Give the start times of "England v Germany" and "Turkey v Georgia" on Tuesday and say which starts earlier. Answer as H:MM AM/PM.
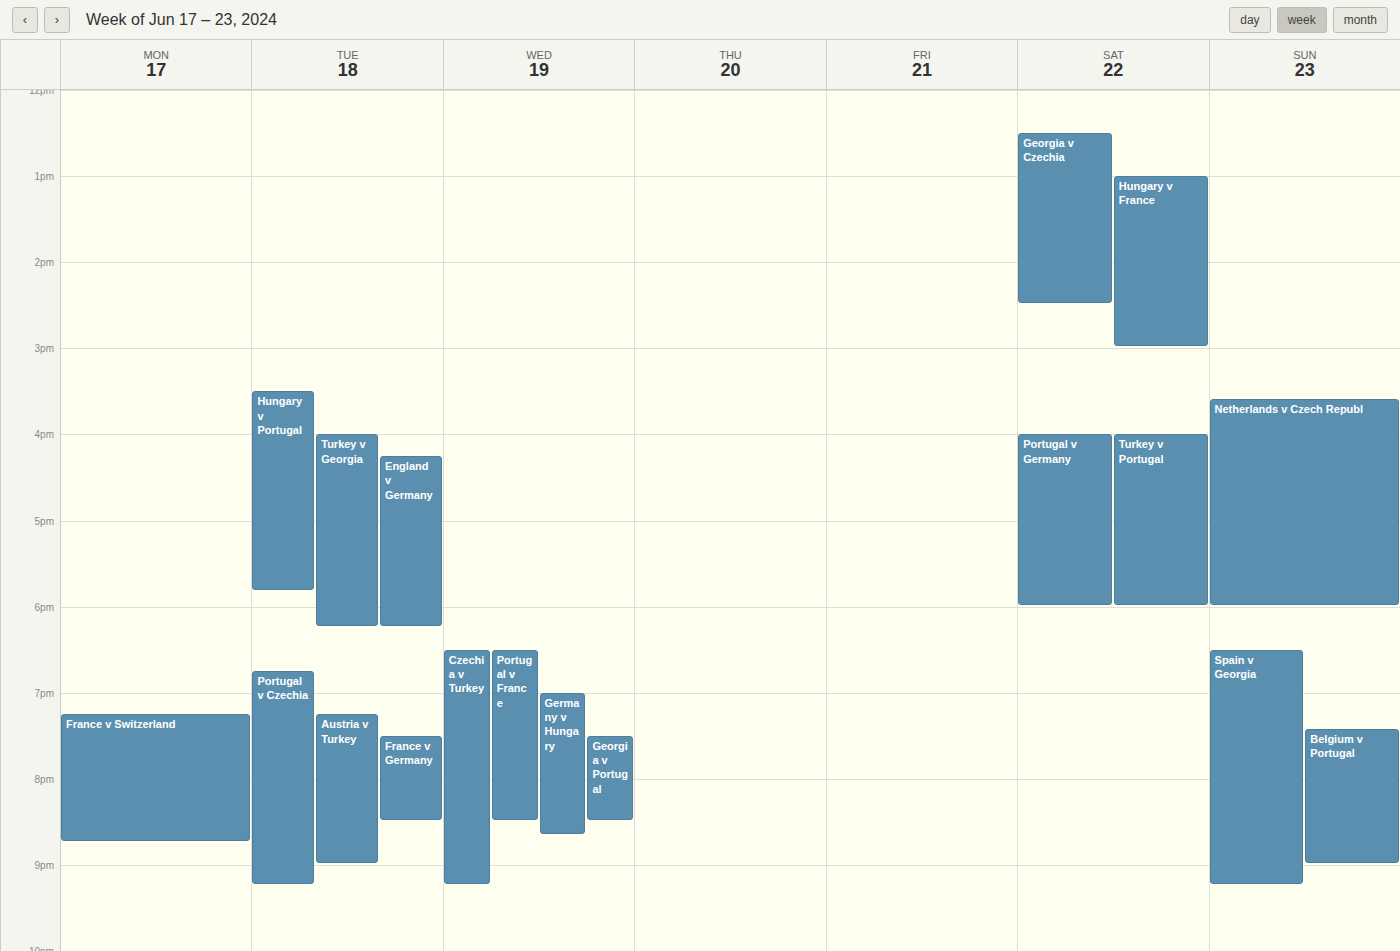
"Turkey v Georgia" 4:00 PM; "England v Germany" 4:15 PM.